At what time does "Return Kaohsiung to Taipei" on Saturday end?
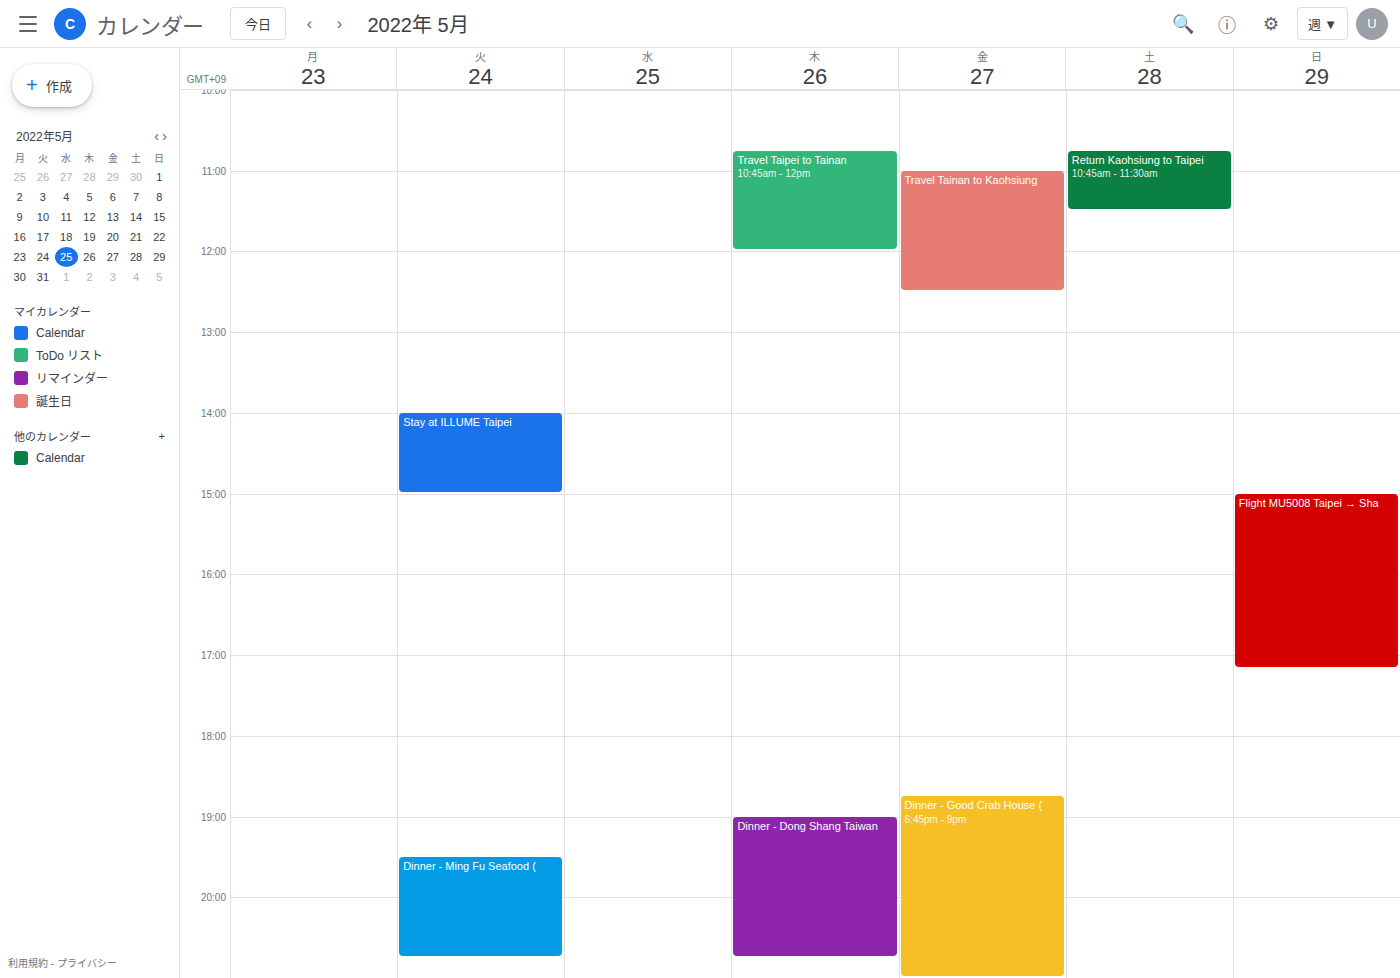
11:30 AM